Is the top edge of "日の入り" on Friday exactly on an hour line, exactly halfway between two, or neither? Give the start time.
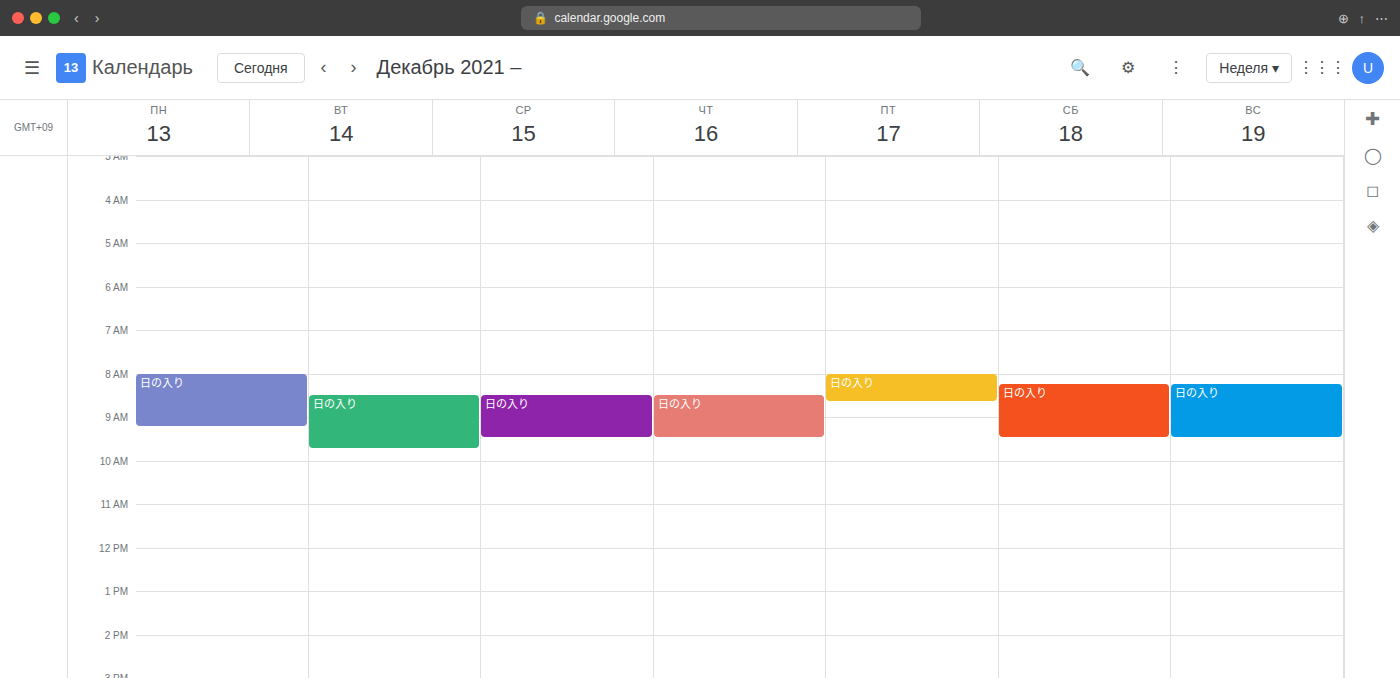
8:00 AM -- exactly on the 8 AM line.